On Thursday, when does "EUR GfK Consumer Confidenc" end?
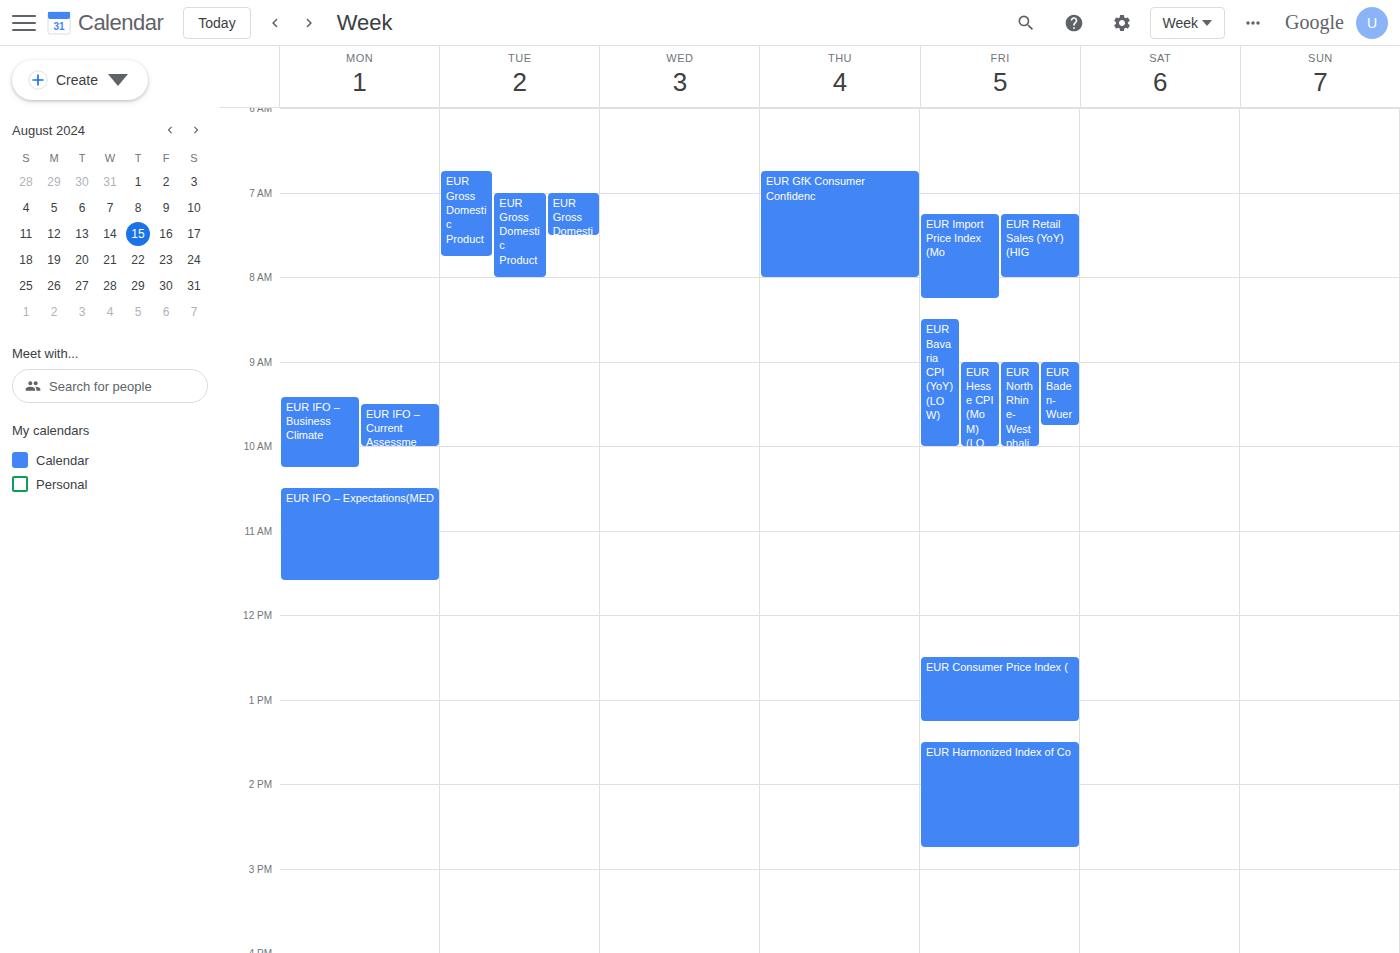
8:00 AM